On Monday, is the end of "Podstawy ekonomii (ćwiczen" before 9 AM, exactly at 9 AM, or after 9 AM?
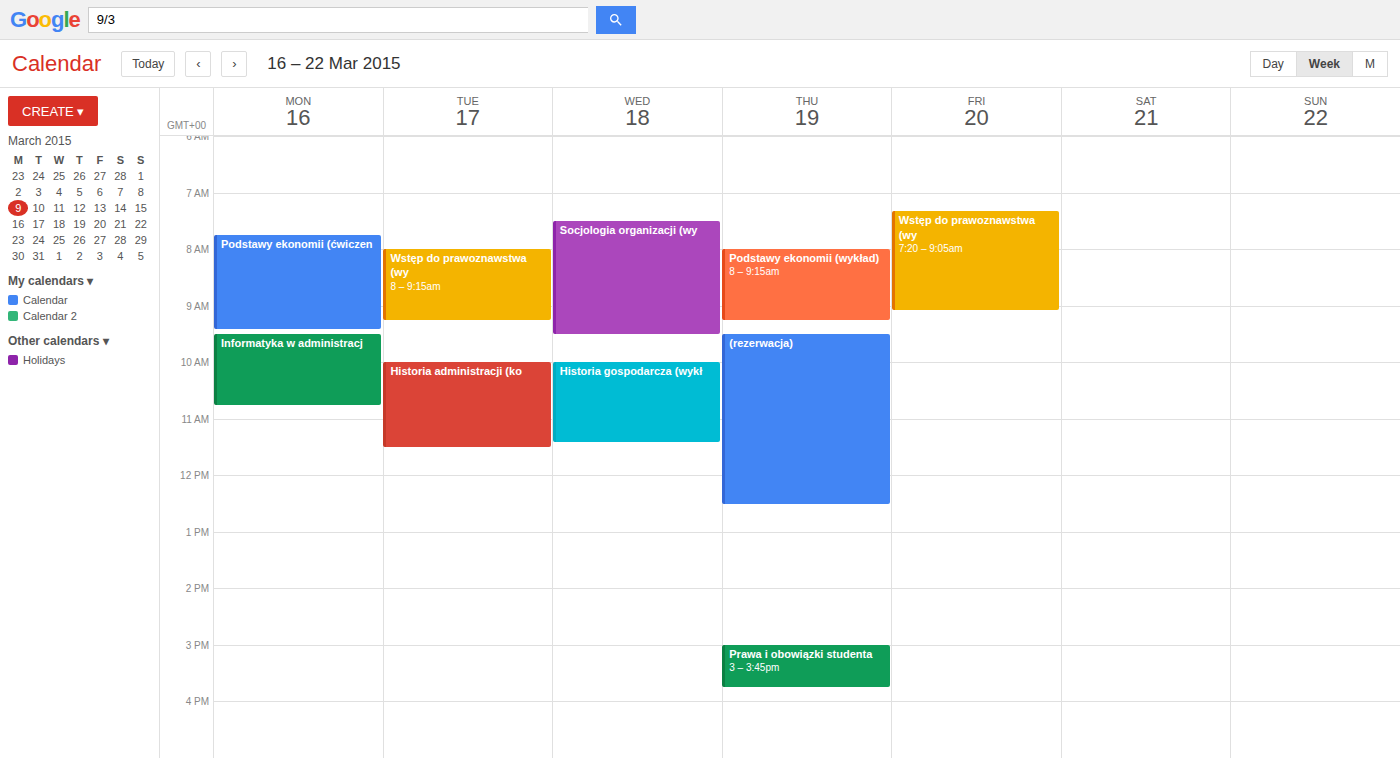
9:25 AM -- after 9 AM, 25 minutes below the 9 AM line.